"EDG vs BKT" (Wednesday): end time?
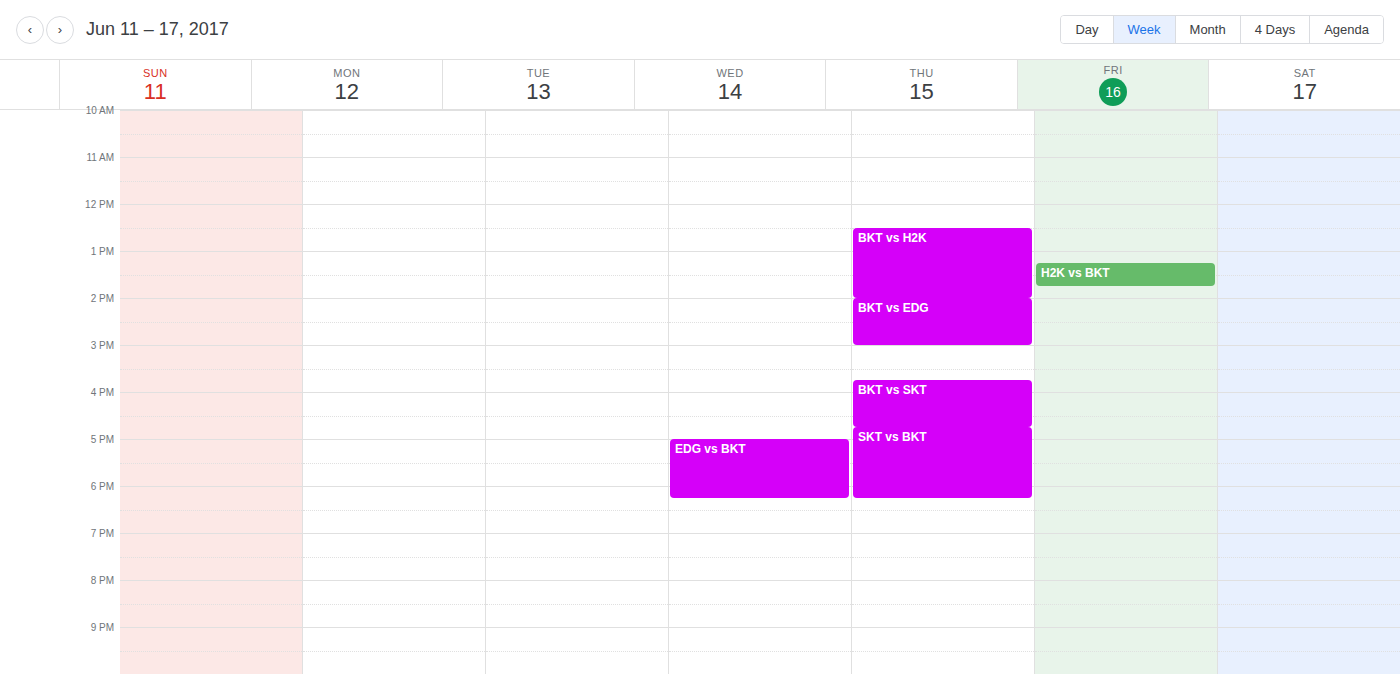
6:15 PM